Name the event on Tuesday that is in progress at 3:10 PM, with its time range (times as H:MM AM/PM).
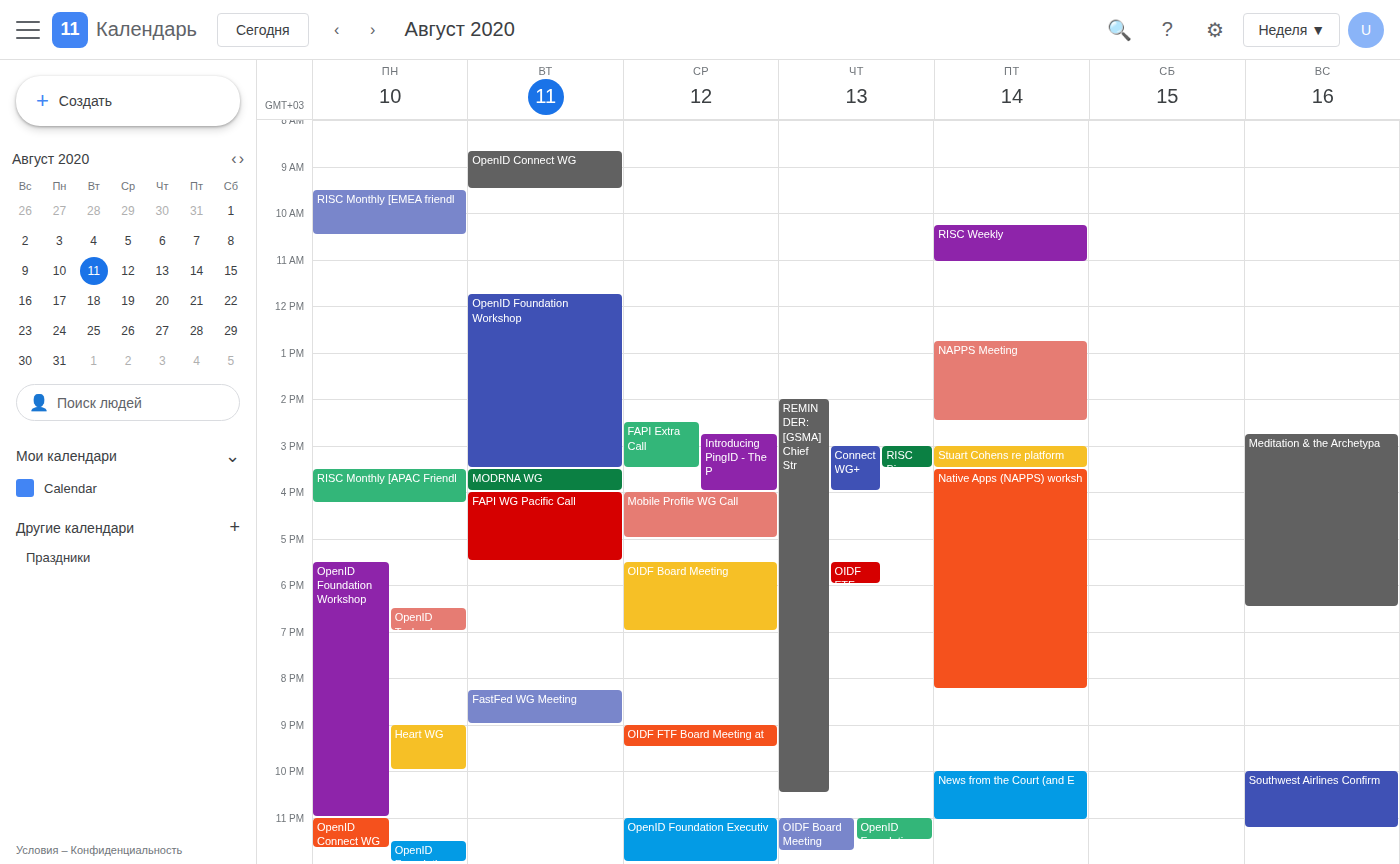
"OpenID Foundation Workshop", 11:45 AM to 3:30 PM